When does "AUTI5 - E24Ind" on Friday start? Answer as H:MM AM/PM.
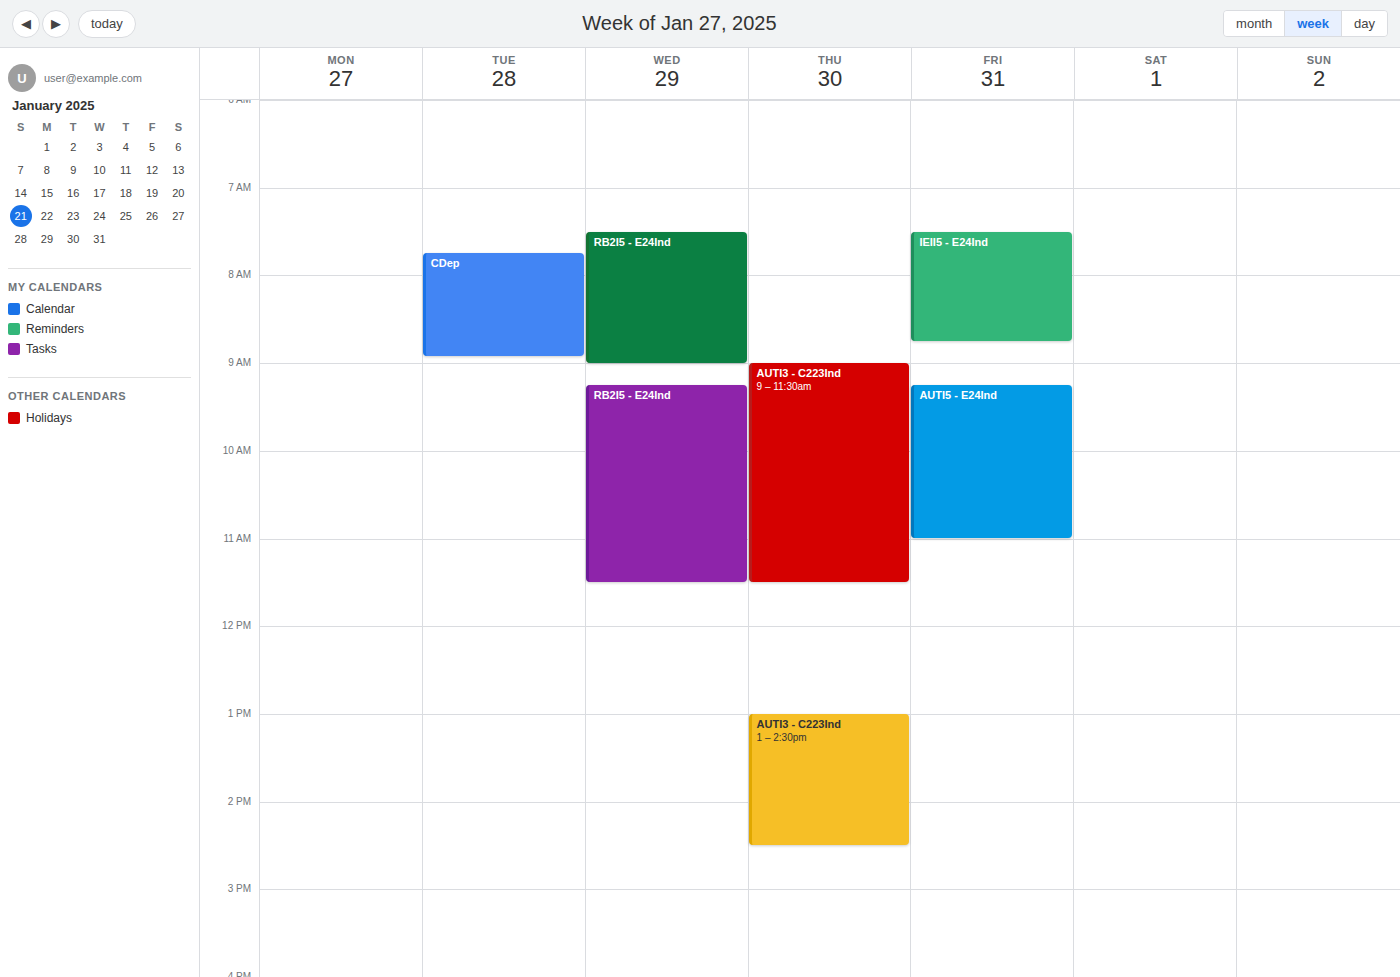
9:15 AM